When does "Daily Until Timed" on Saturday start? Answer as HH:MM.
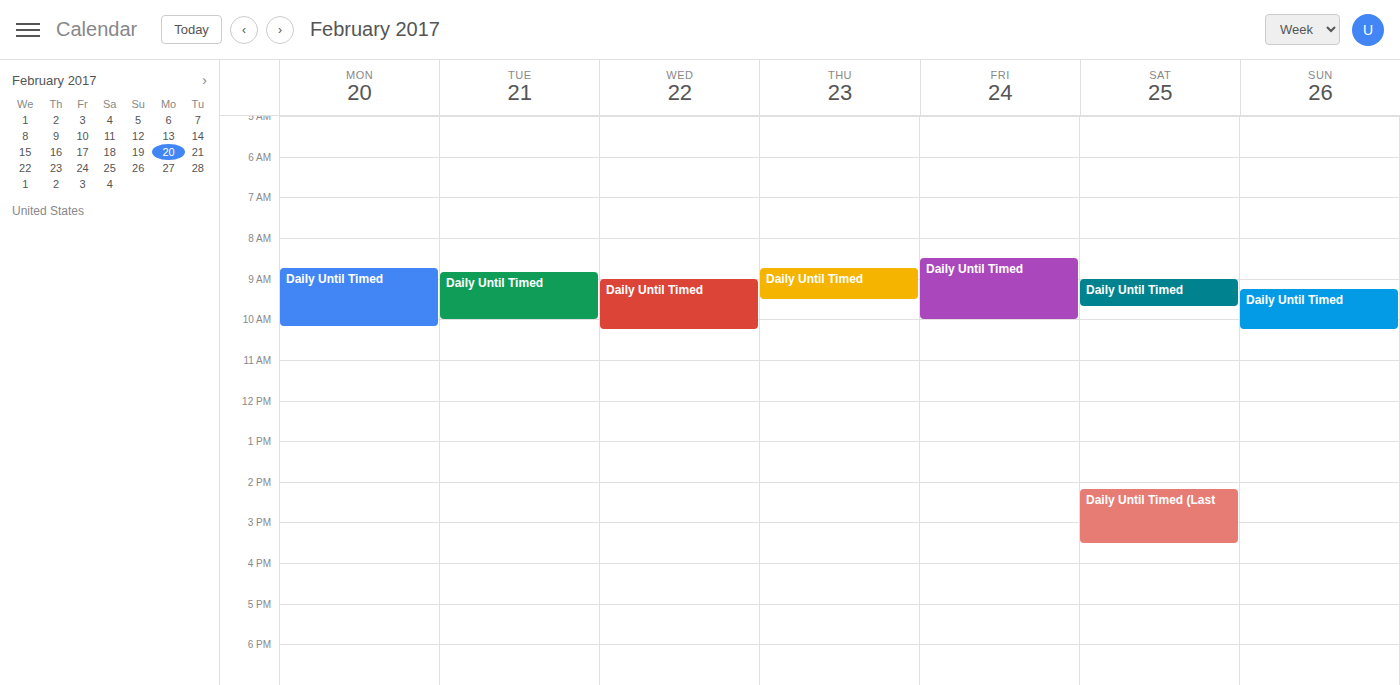
09:00